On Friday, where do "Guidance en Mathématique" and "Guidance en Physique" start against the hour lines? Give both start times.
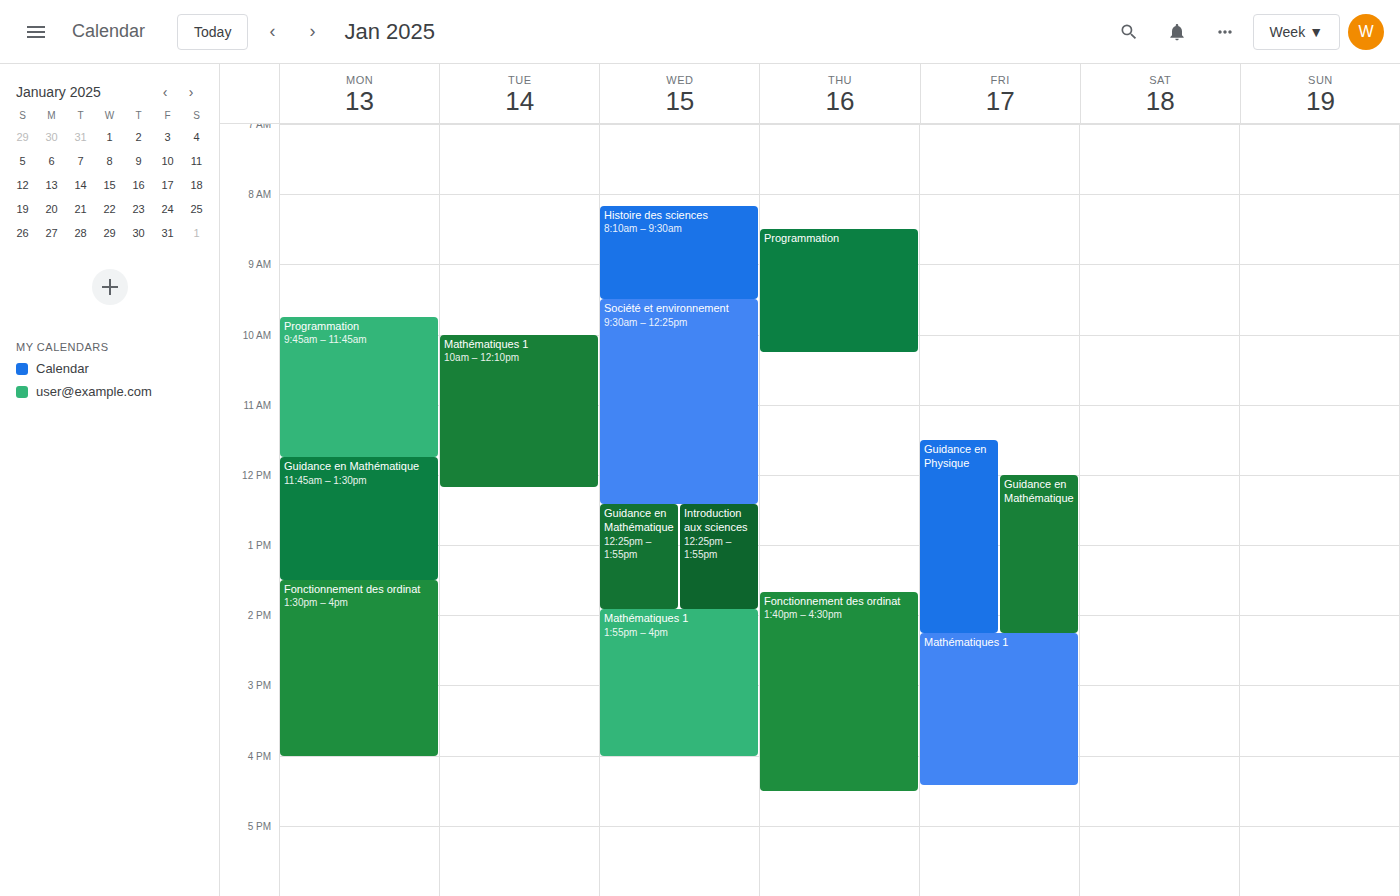
"Guidance en Mathématique": 12:00 PM, exactly on the 12 PM line. "Guidance en Physique": 11:30 AM, halfway between the 11 AM and 12 PM lines.